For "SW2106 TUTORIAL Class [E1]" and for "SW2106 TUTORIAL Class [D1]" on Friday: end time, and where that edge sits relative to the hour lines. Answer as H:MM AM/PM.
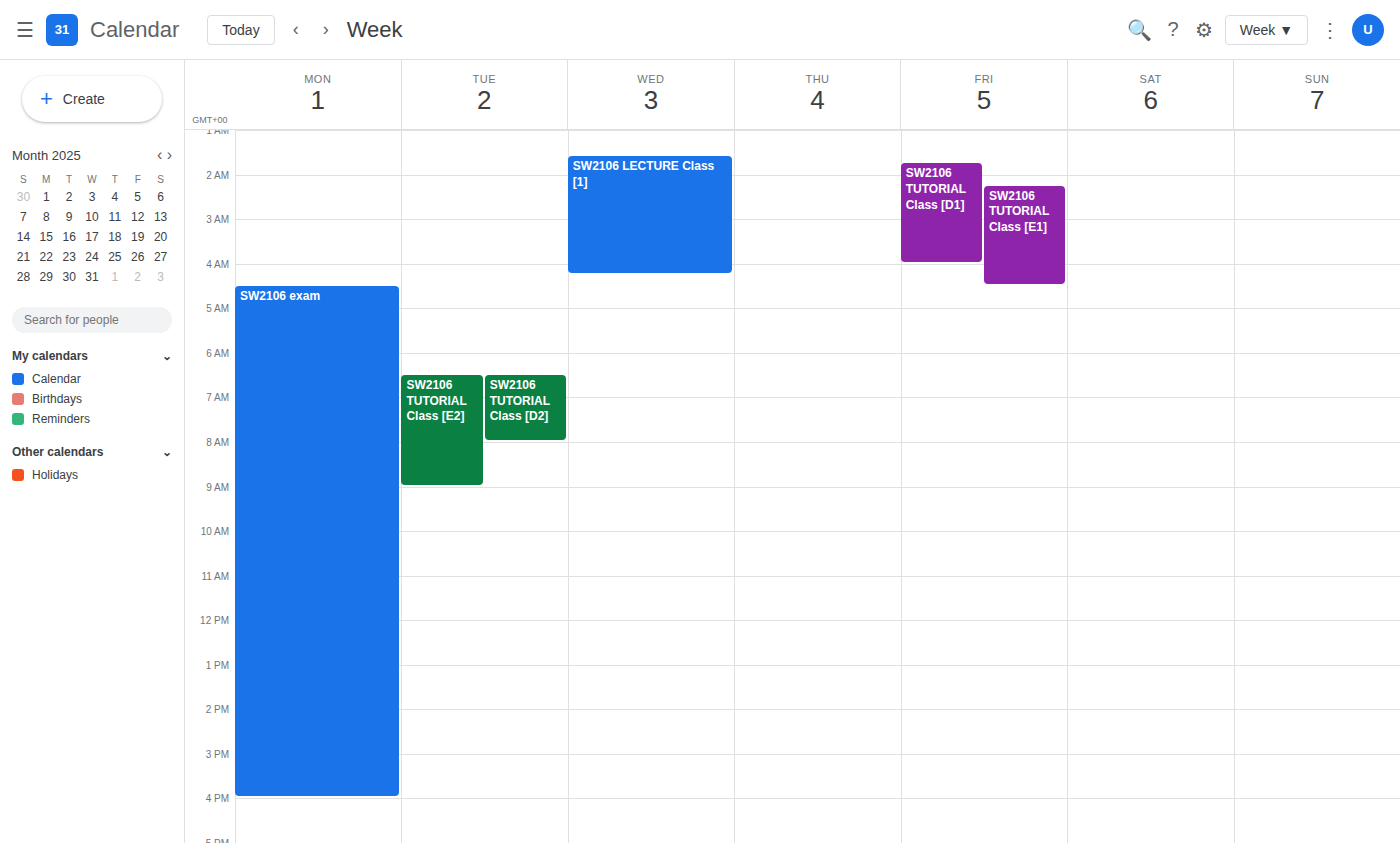
"SW2106 TUTORIAL Class [E1]": 4:30 AM, halfway between the 4 AM and 5 AM lines. "SW2106 TUTORIAL Class [D1]": 4:00 AM, exactly on the 4 AM line.